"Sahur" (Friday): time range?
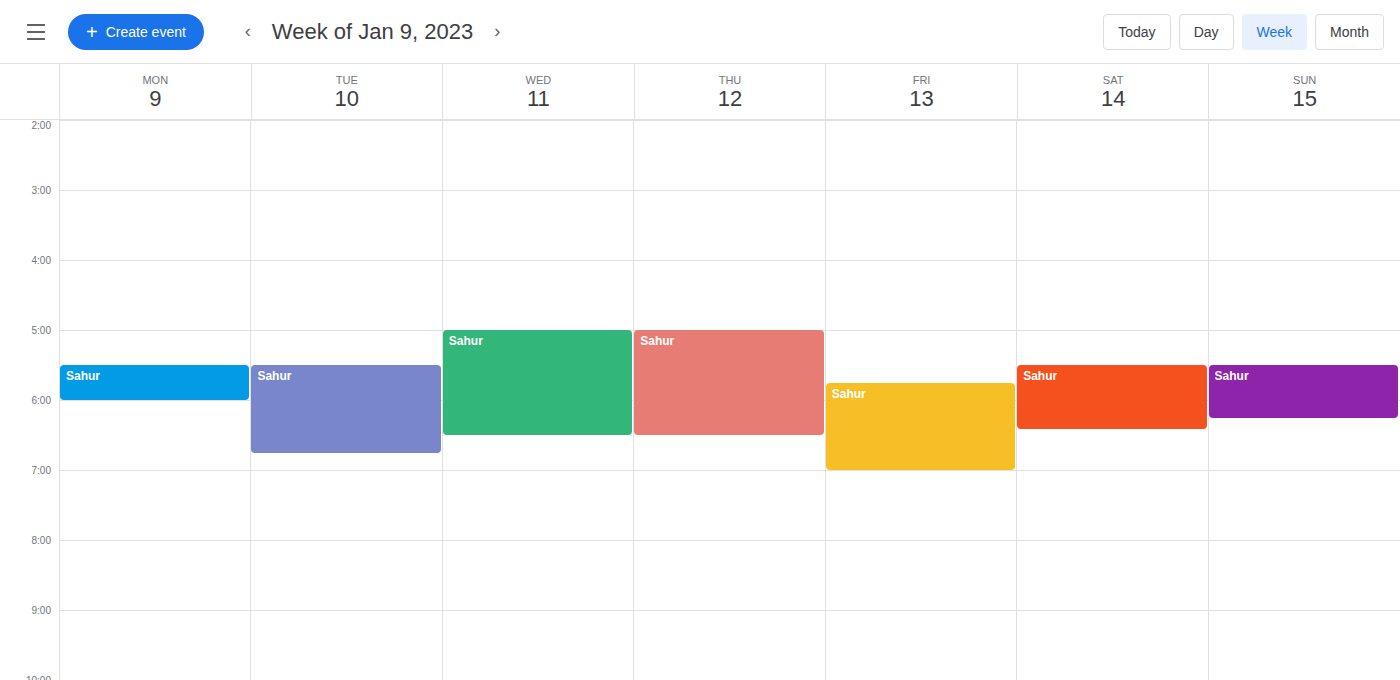
5:45 AM to 7:00 AM